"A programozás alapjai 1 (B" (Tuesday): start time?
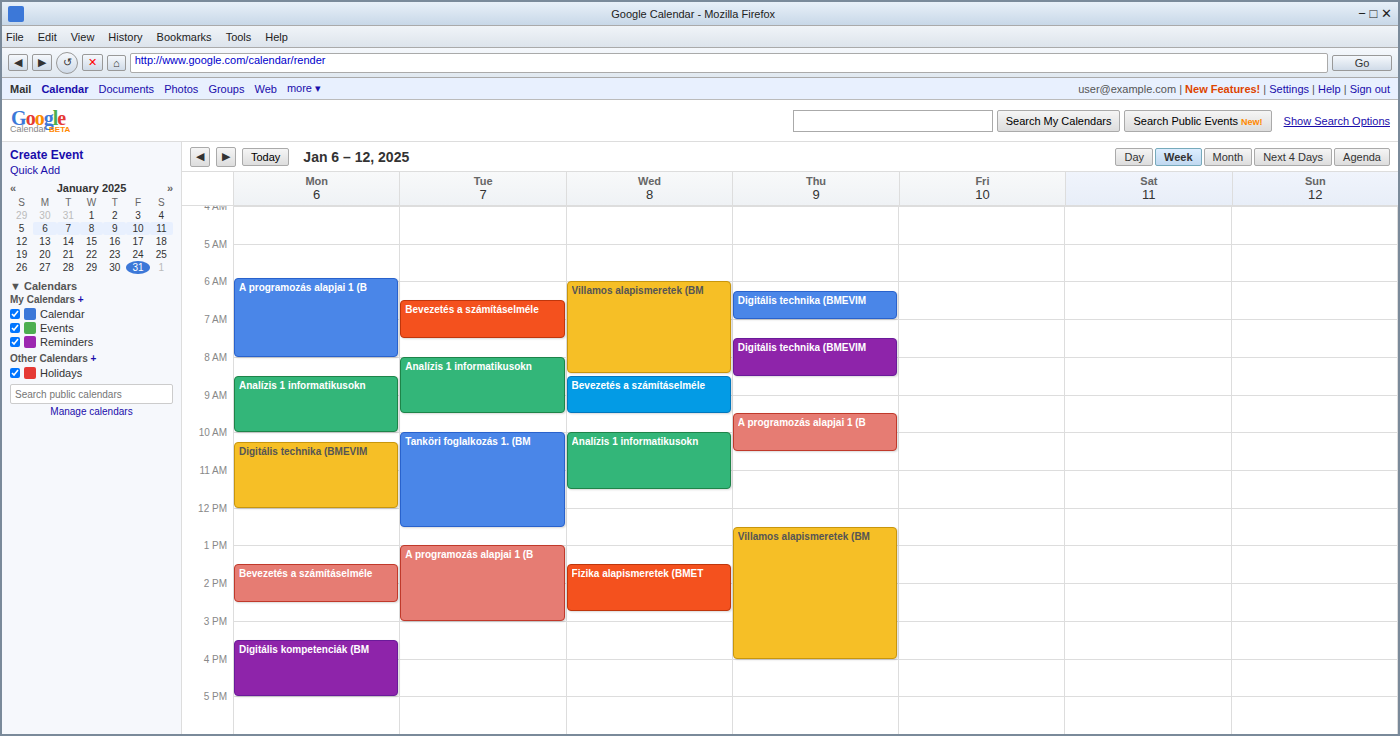
1:00 PM